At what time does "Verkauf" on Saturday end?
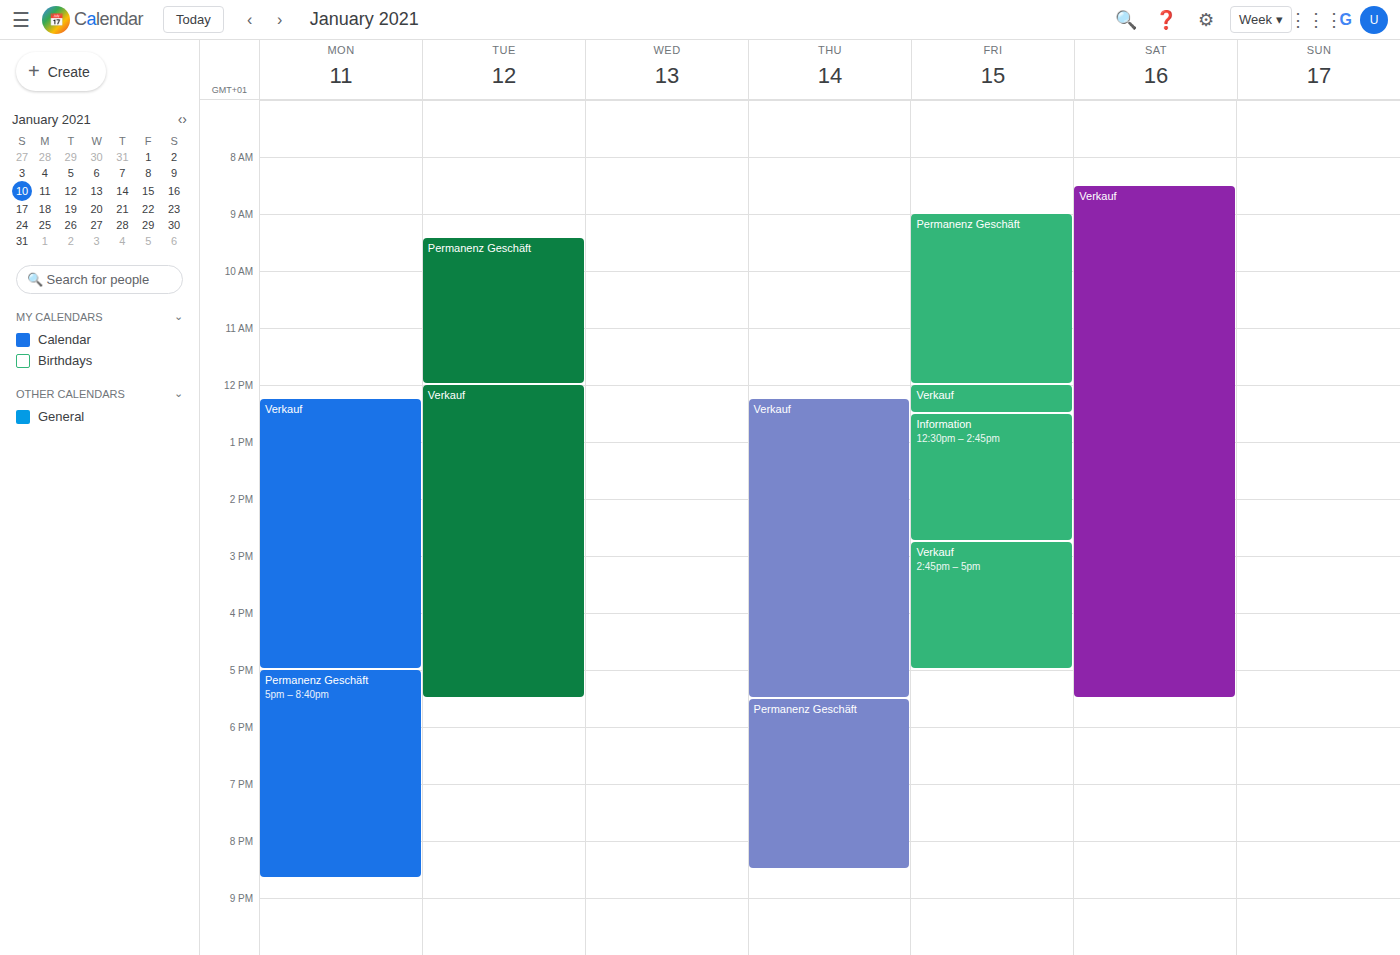
5:30 PM